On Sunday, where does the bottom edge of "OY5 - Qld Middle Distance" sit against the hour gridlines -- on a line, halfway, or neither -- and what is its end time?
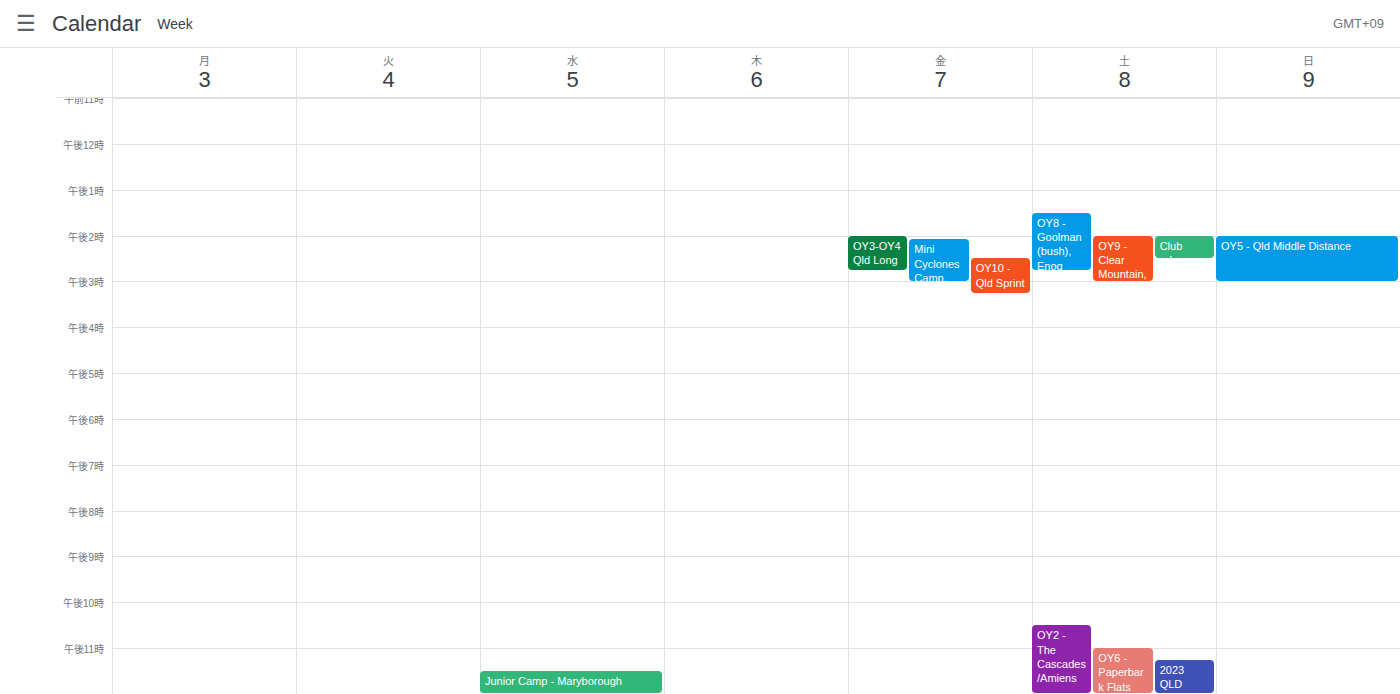
15:00 -- exactly on the 15:00 line.